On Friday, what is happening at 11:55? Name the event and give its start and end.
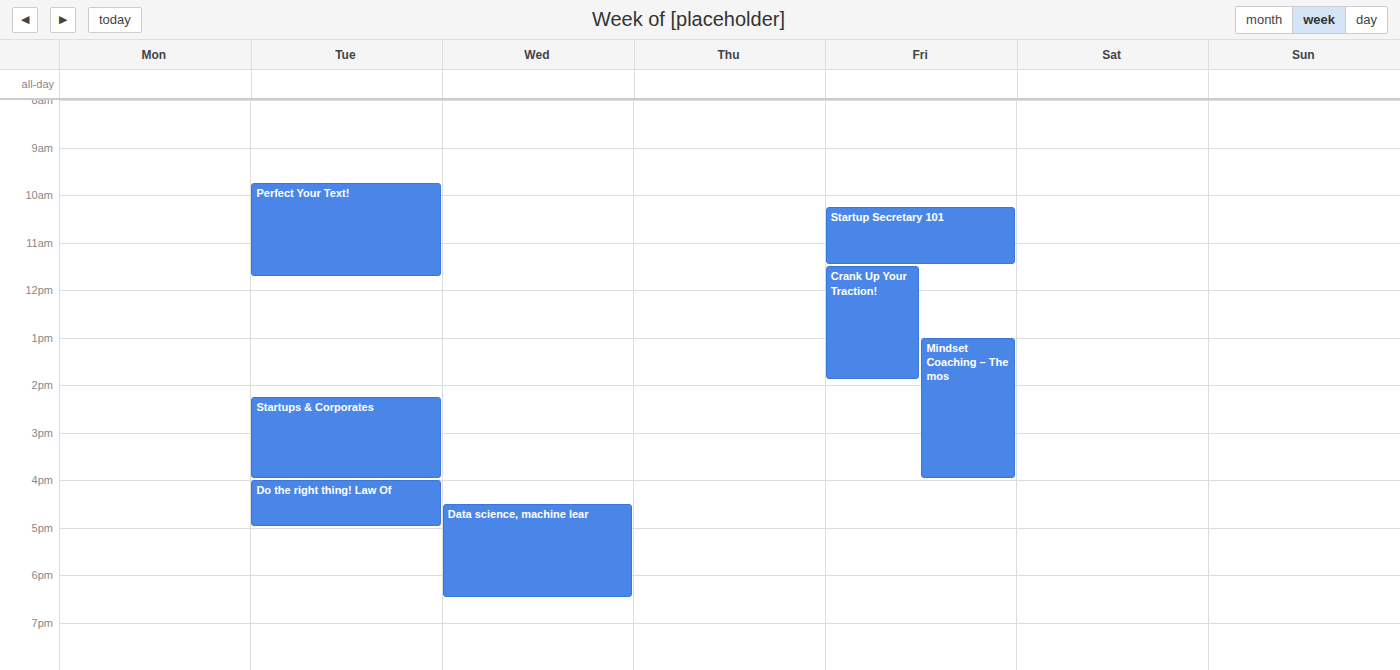
"Crank Up Your Traction!", 11:30 to 13:55